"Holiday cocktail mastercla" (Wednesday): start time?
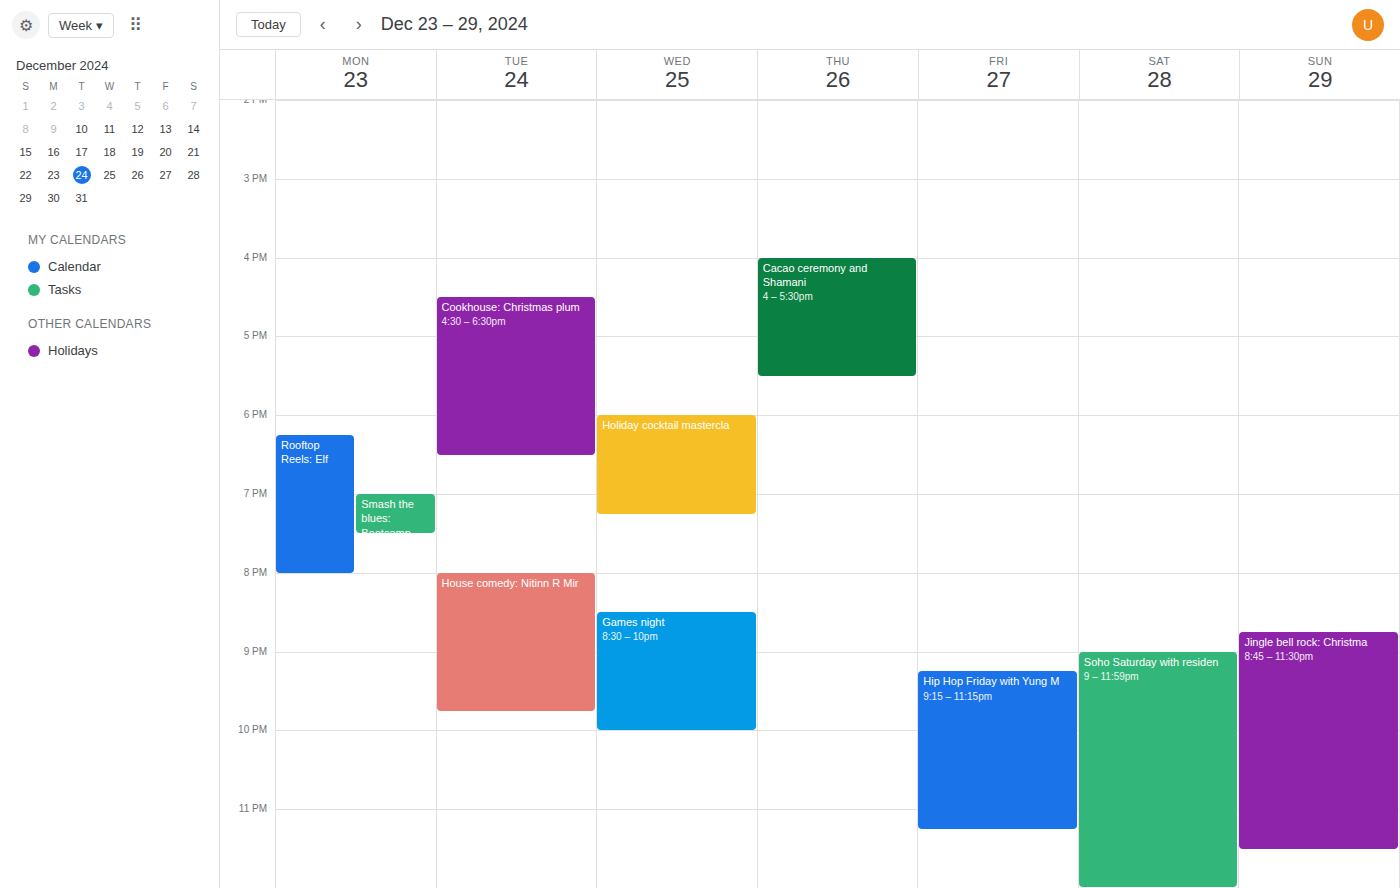
6:00 PM